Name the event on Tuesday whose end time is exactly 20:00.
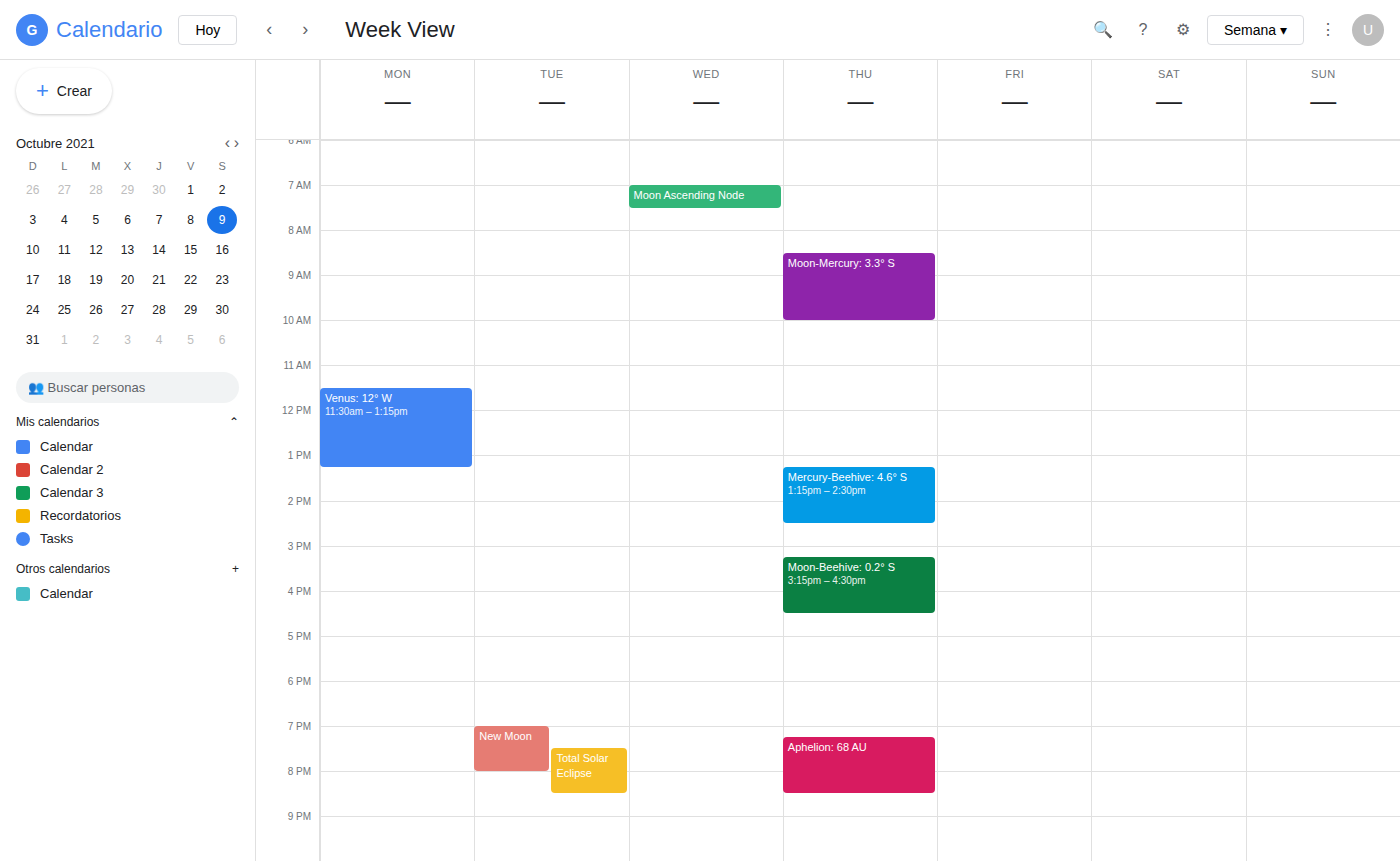
"New Moon"